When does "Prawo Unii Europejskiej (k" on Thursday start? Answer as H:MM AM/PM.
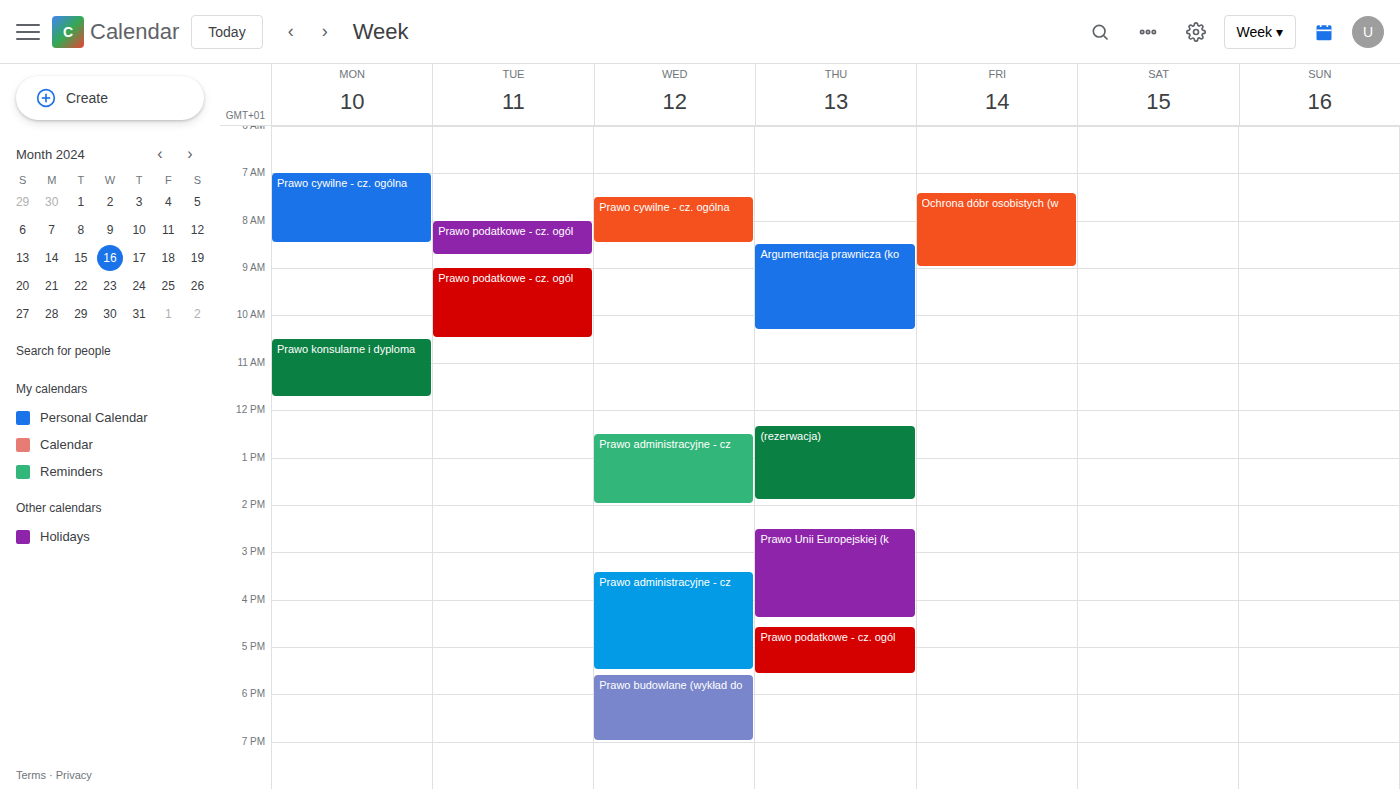
2:30 PM